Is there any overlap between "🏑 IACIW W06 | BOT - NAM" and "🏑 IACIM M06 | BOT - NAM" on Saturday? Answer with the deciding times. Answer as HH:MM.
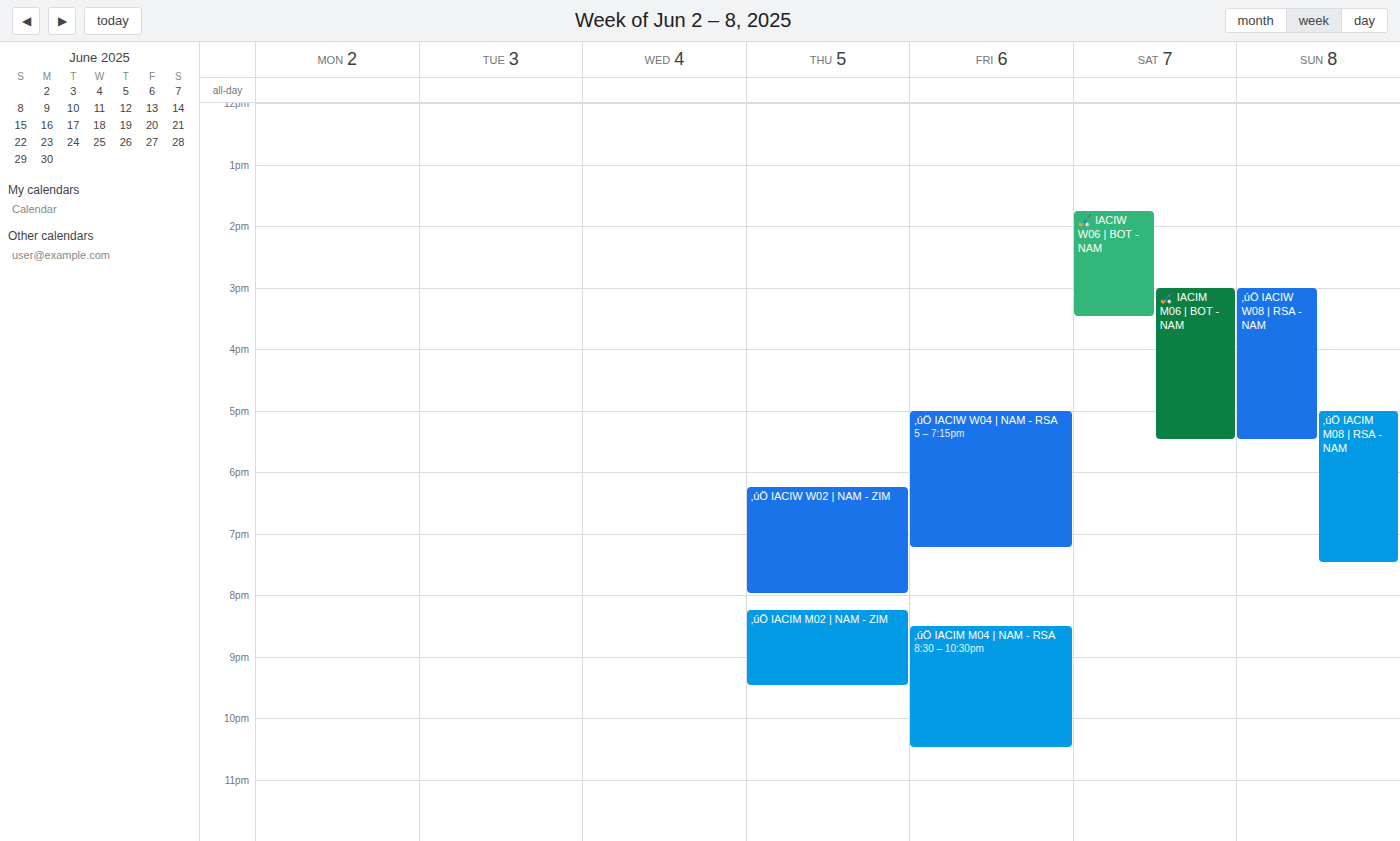
"🏑 IACIM M06 | BOT - NAM" starts at 15:00, before "🏑 IACIW W06 | BOT - NAM" ends at 15:30 -- they overlap.